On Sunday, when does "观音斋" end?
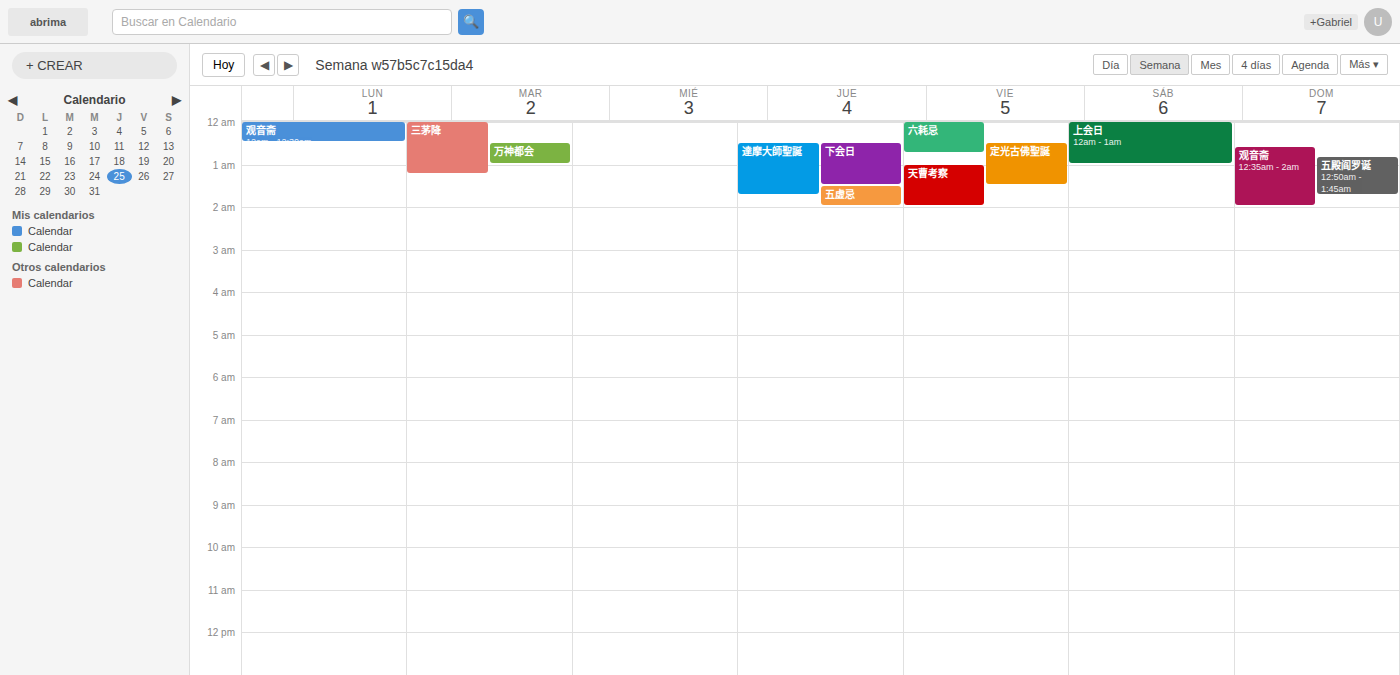
2:00 AM